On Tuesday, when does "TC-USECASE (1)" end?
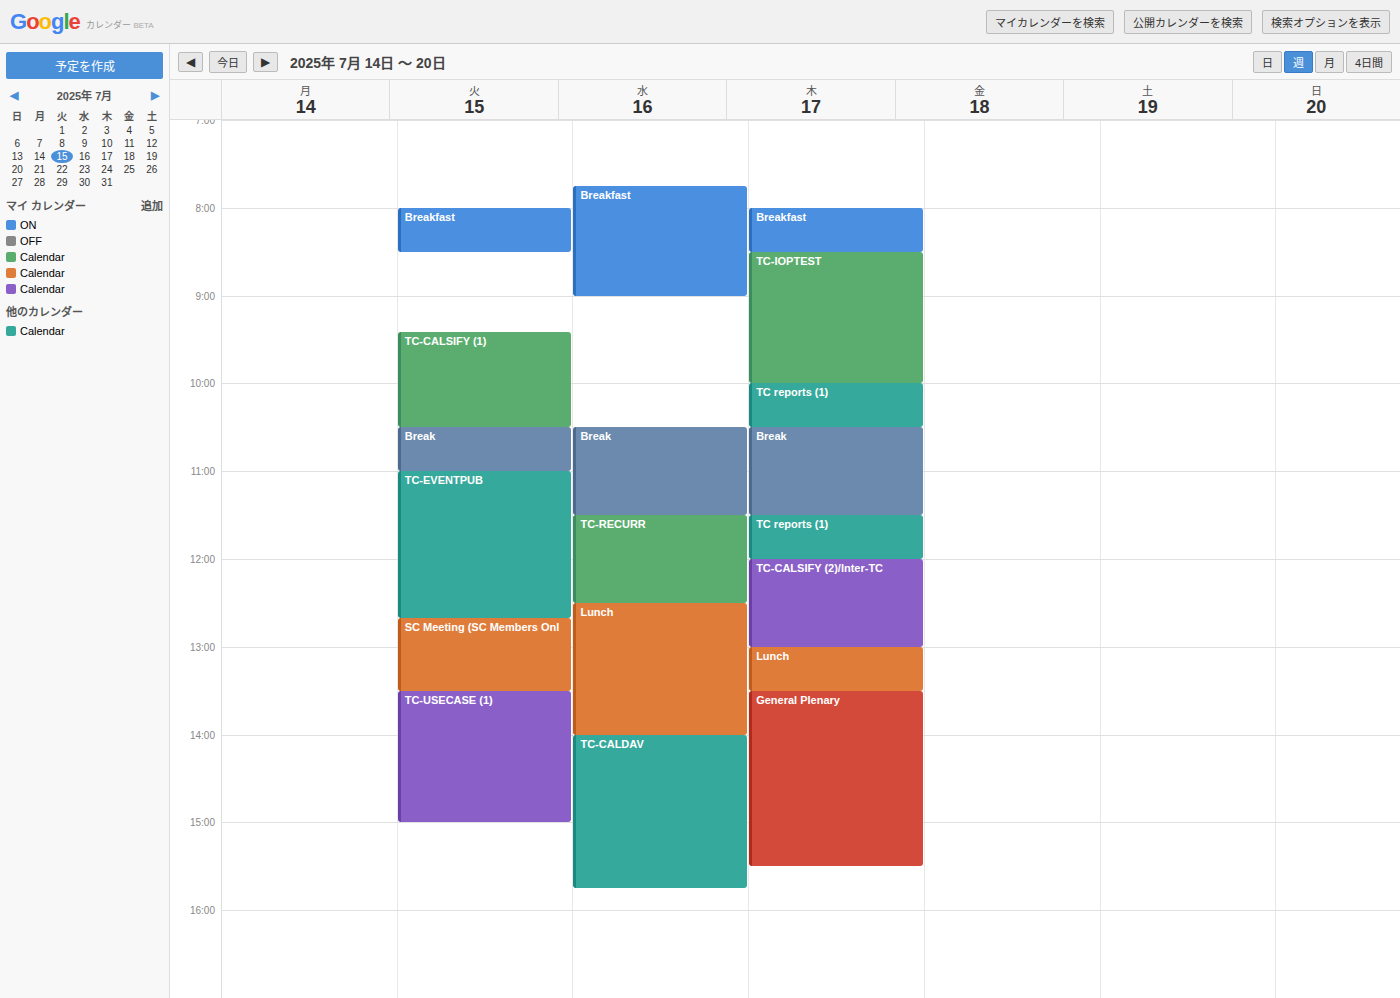
3:00 PM